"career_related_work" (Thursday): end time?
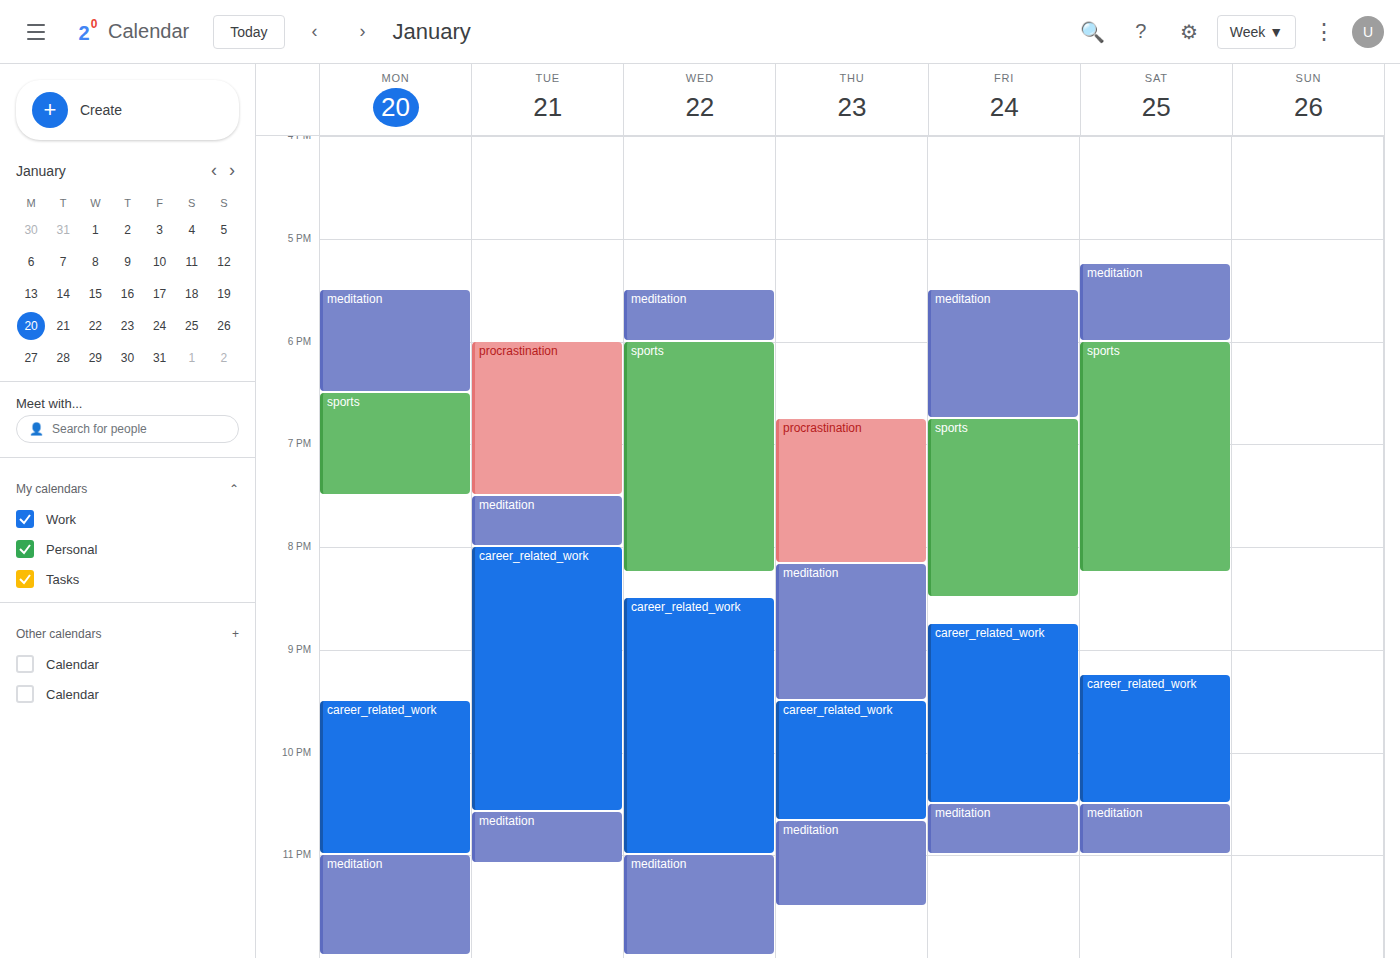
10:40 PM